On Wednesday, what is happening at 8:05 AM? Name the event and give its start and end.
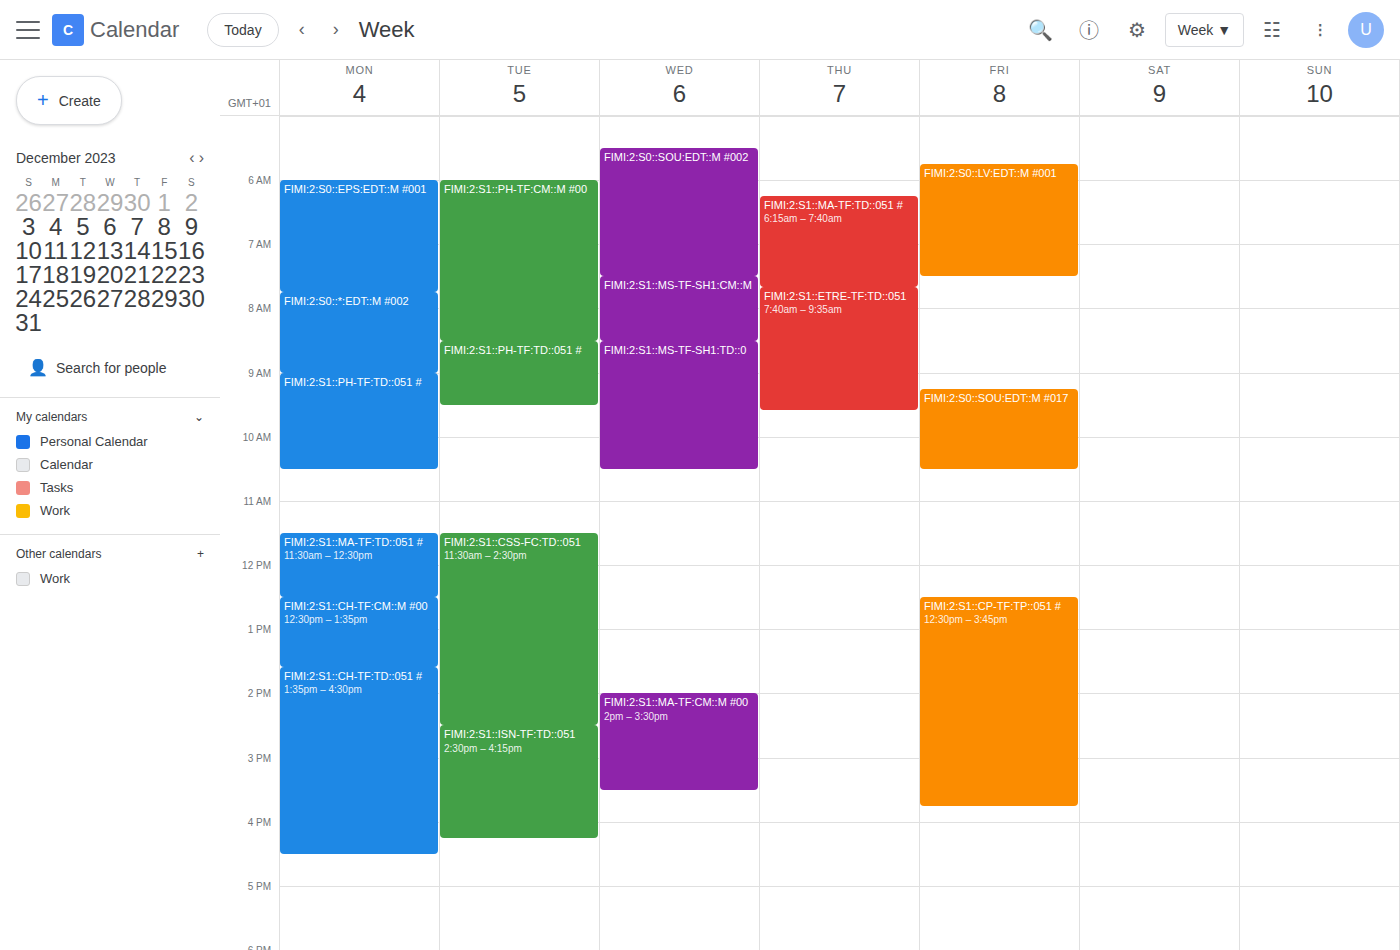
"FIMI:2:S1::MS-TF-SH1:CM::M", 7:30 AM to 8:30 AM